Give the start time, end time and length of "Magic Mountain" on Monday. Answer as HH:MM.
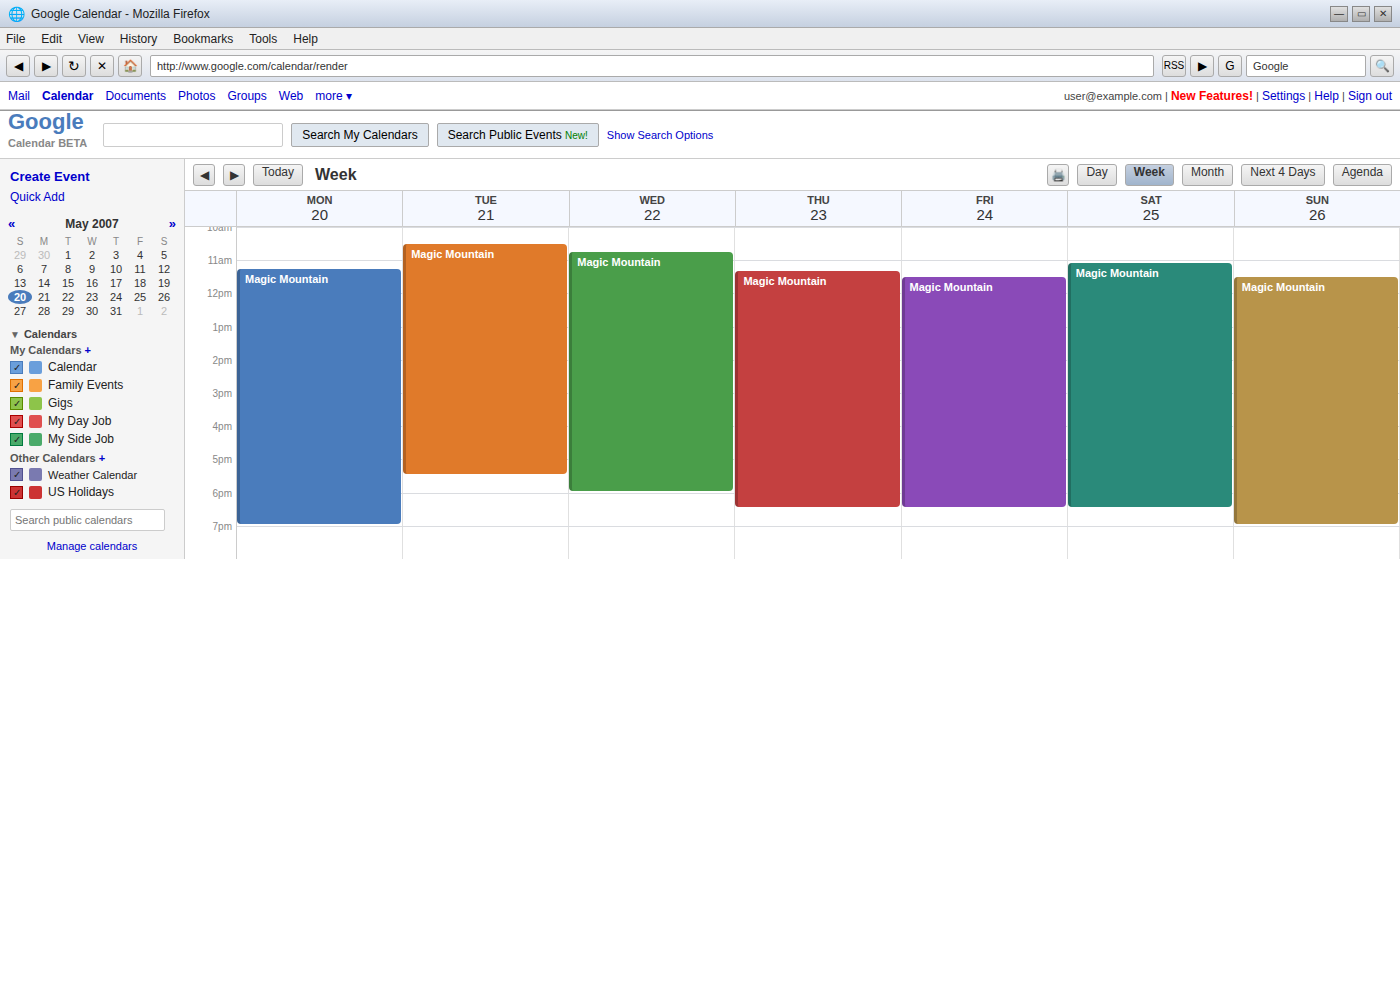
11:15 to 19:00, 7 hours 45 minutes